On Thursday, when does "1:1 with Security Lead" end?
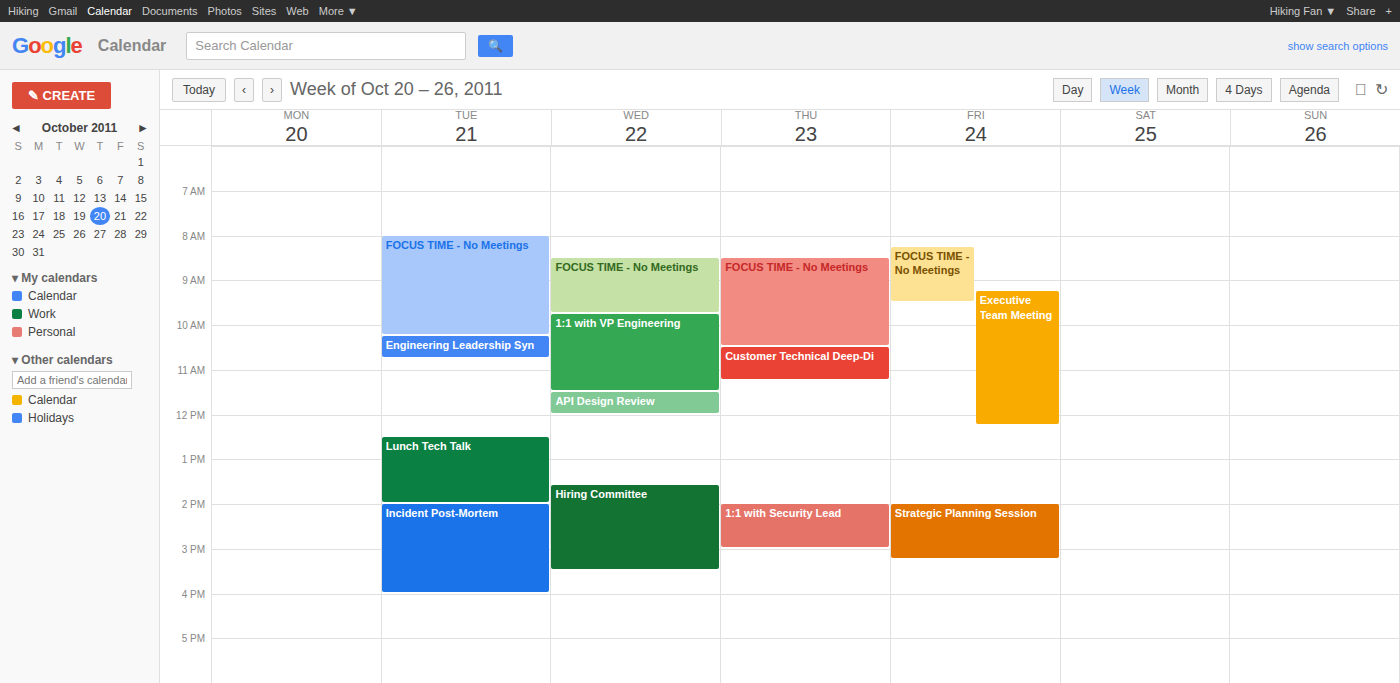
3:00 PM